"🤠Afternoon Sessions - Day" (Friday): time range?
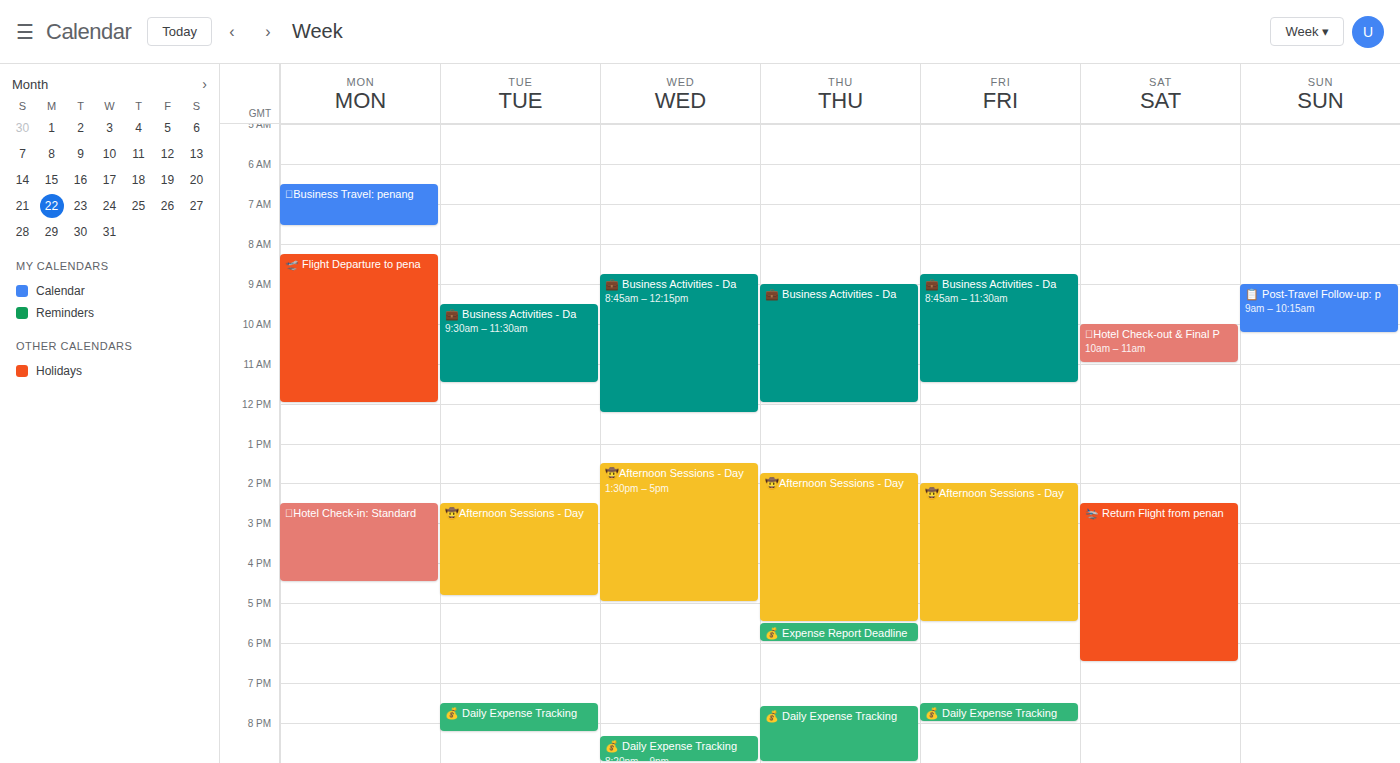
14:00 to 17:30